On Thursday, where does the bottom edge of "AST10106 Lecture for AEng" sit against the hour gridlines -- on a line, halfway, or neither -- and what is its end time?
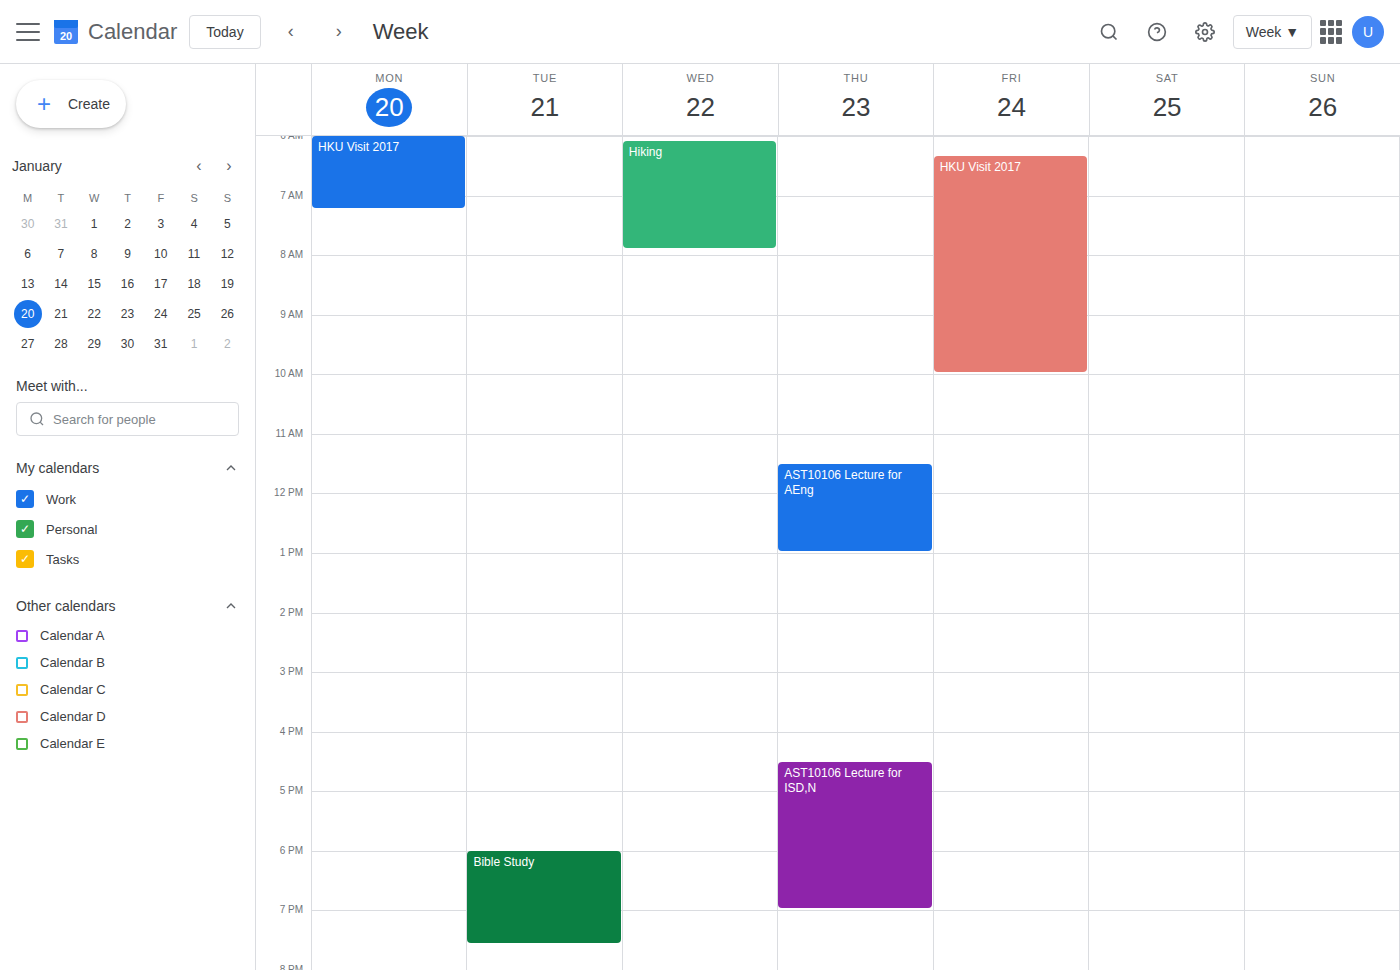
1:00 PM -- exactly on the 1 PM line.